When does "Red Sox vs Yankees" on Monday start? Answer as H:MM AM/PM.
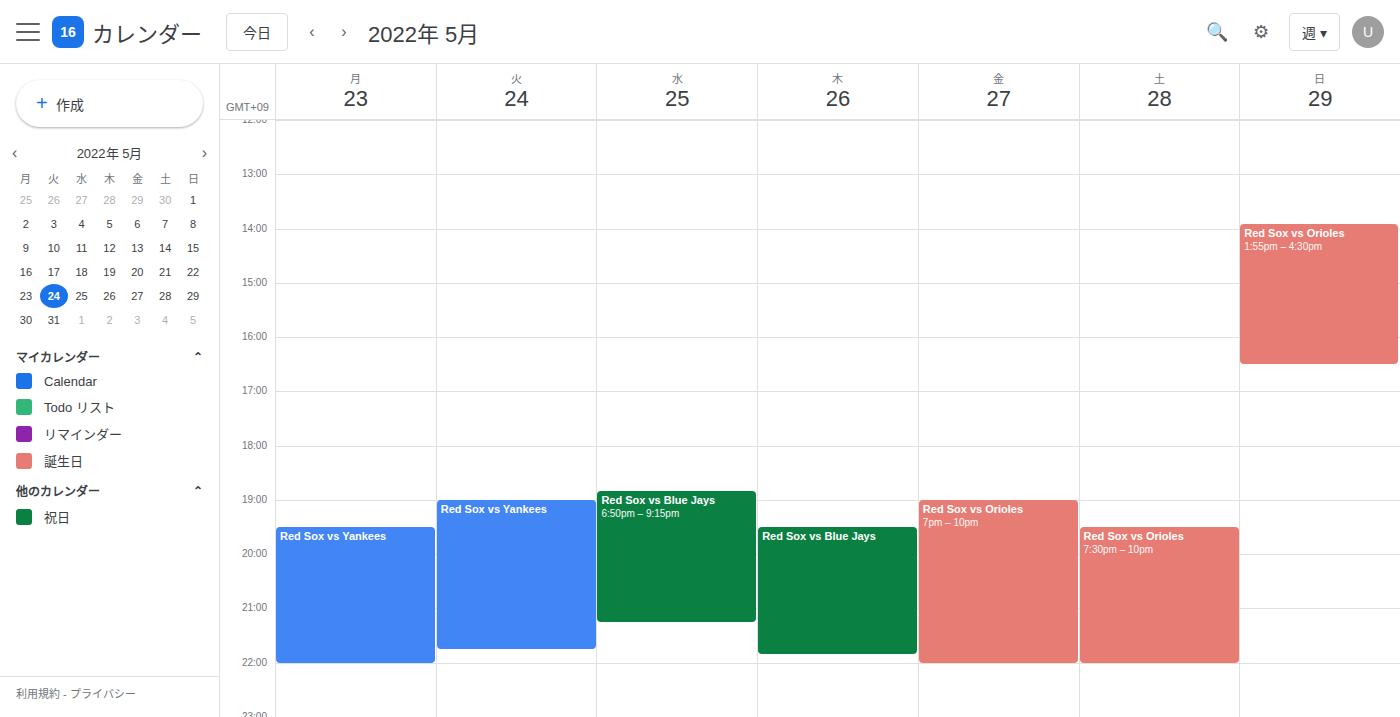
7:30 PM